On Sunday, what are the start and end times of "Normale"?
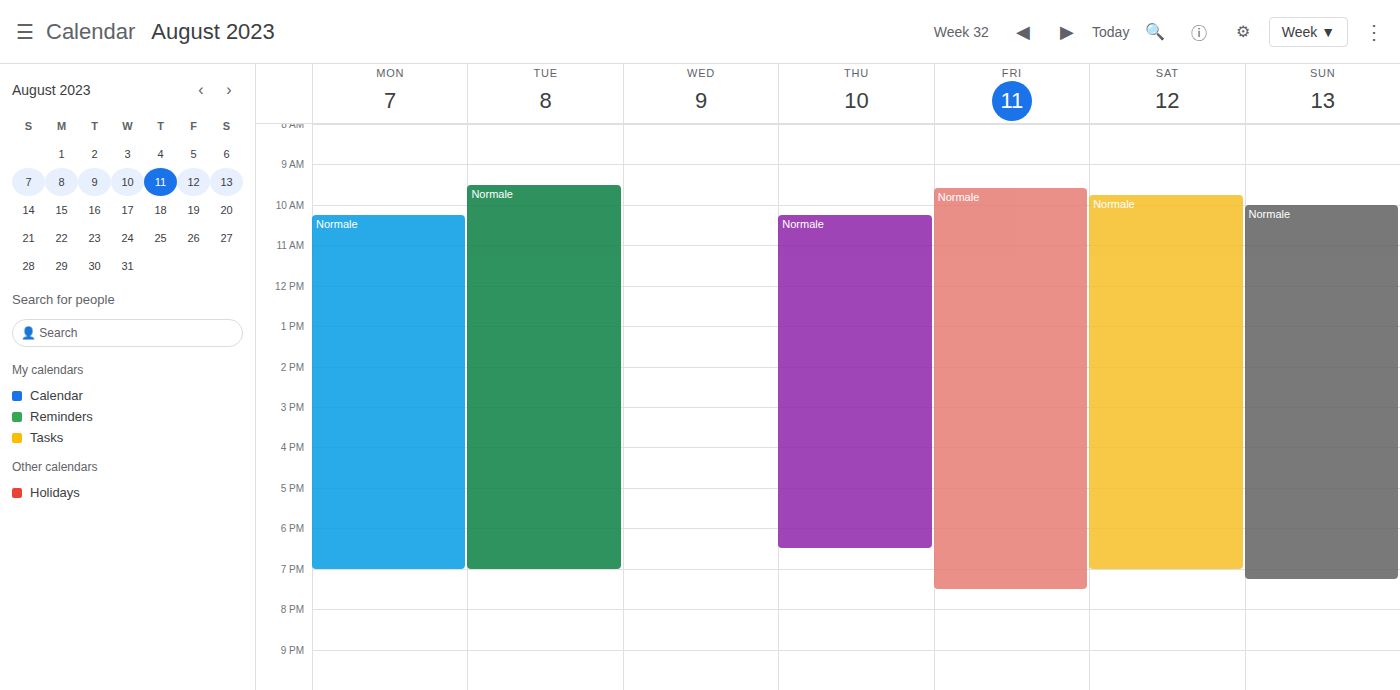
10:00 AM to 7:15 PM